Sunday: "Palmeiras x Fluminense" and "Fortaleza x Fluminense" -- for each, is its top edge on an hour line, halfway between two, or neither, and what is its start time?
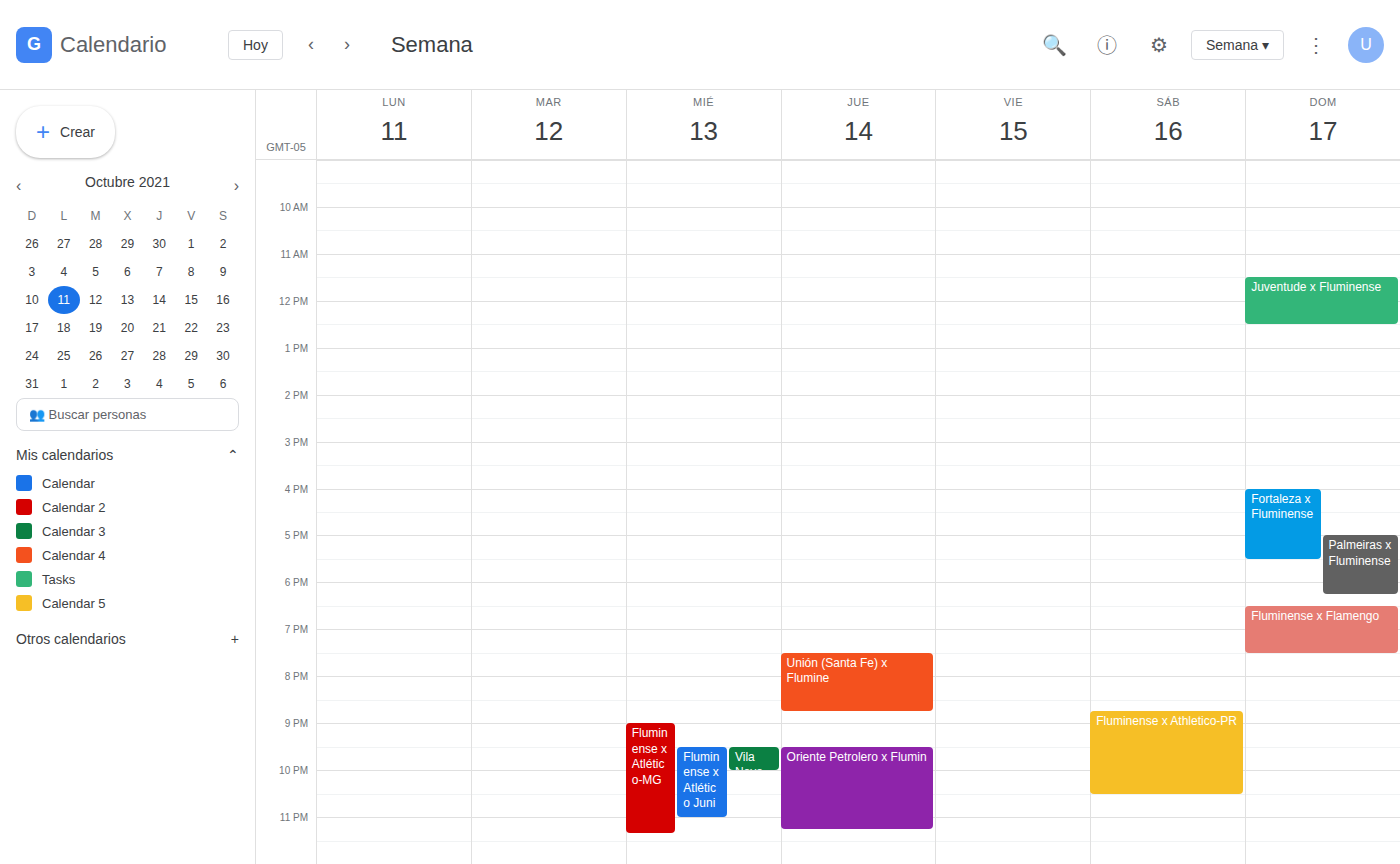
"Palmeiras x Fluminense": 17:00, exactly on the 17:00 line. "Fortaleza x Fluminense": 16:00, exactly on the 16:00 line.